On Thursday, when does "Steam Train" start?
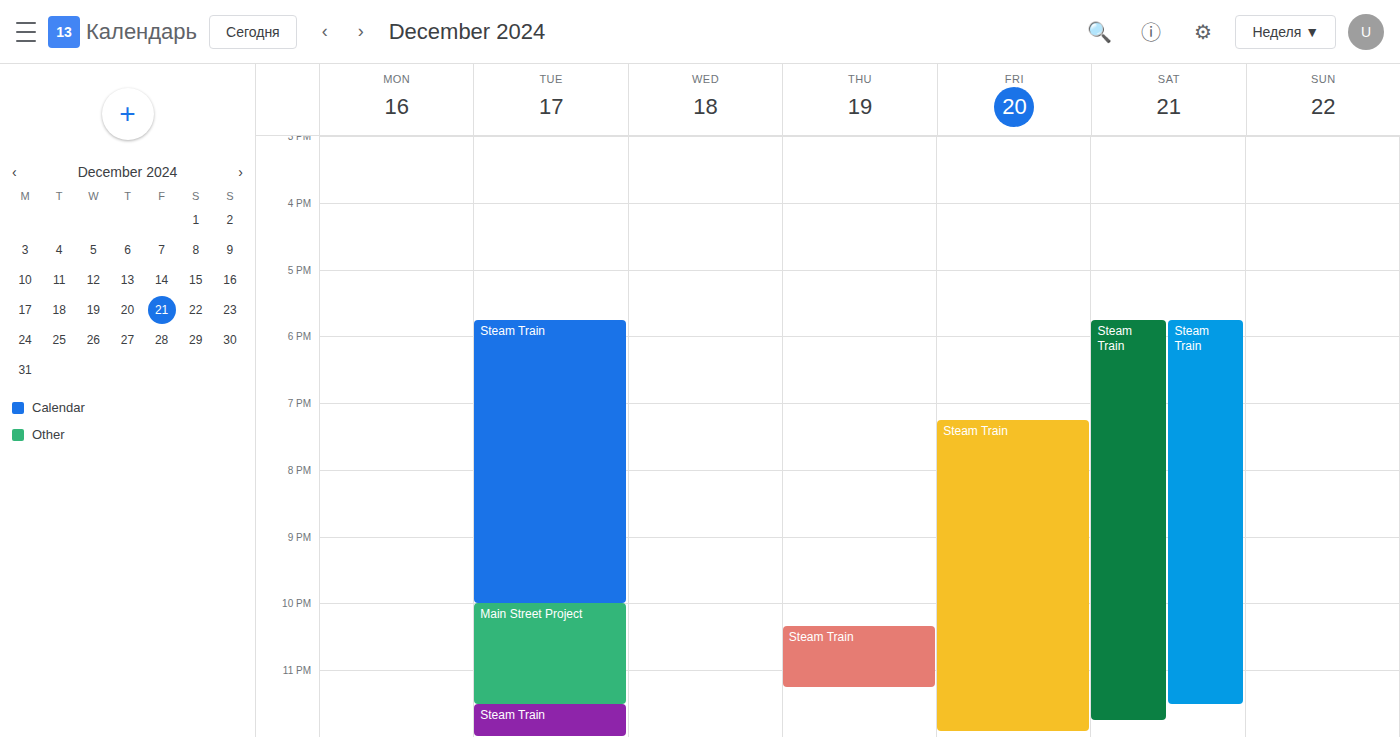
10:20 PM